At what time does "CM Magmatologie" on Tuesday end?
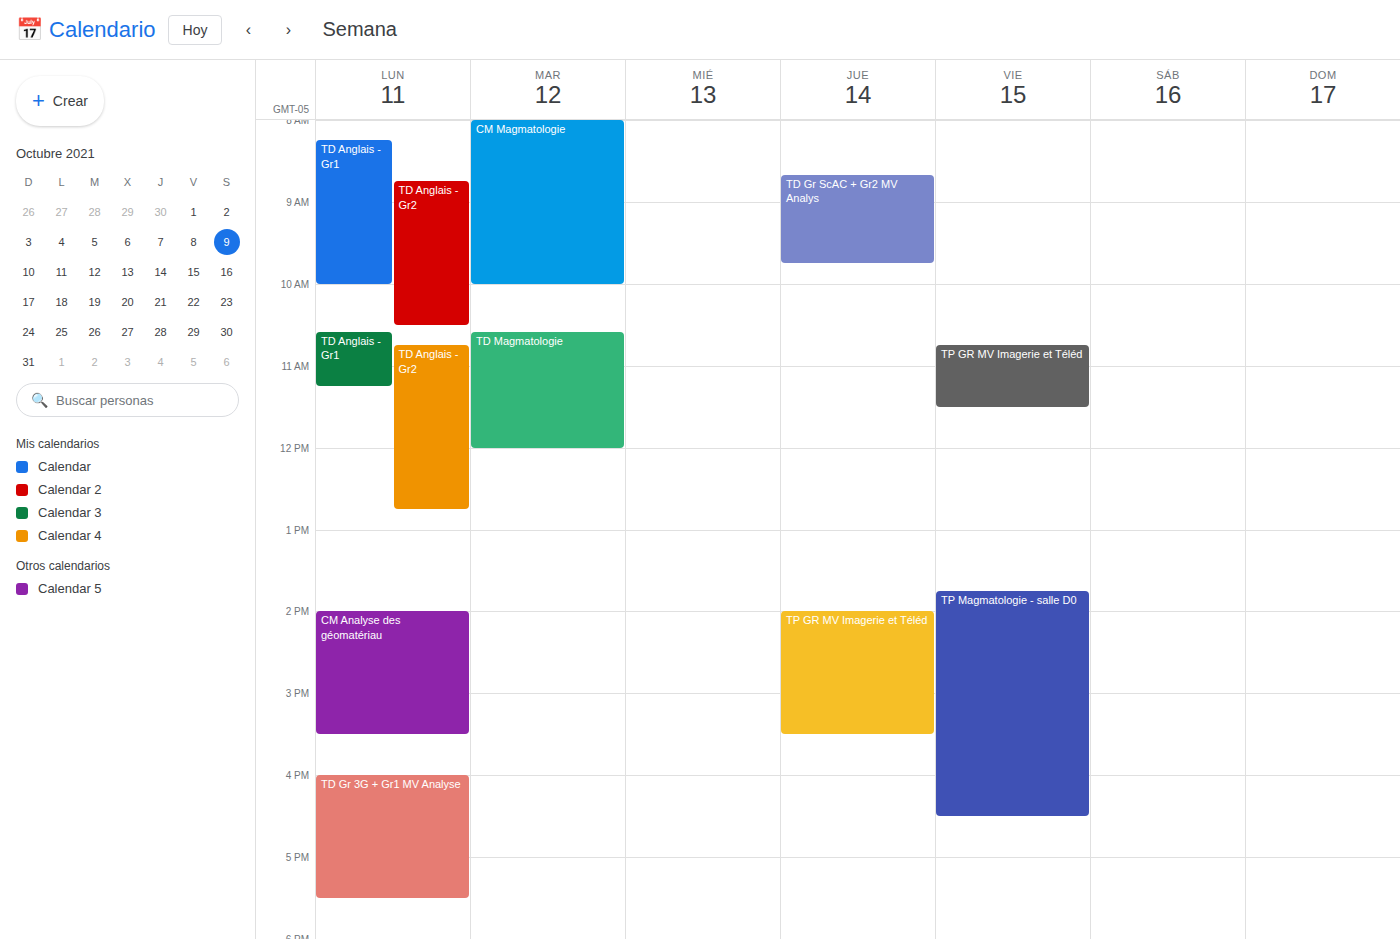
10:00 AM